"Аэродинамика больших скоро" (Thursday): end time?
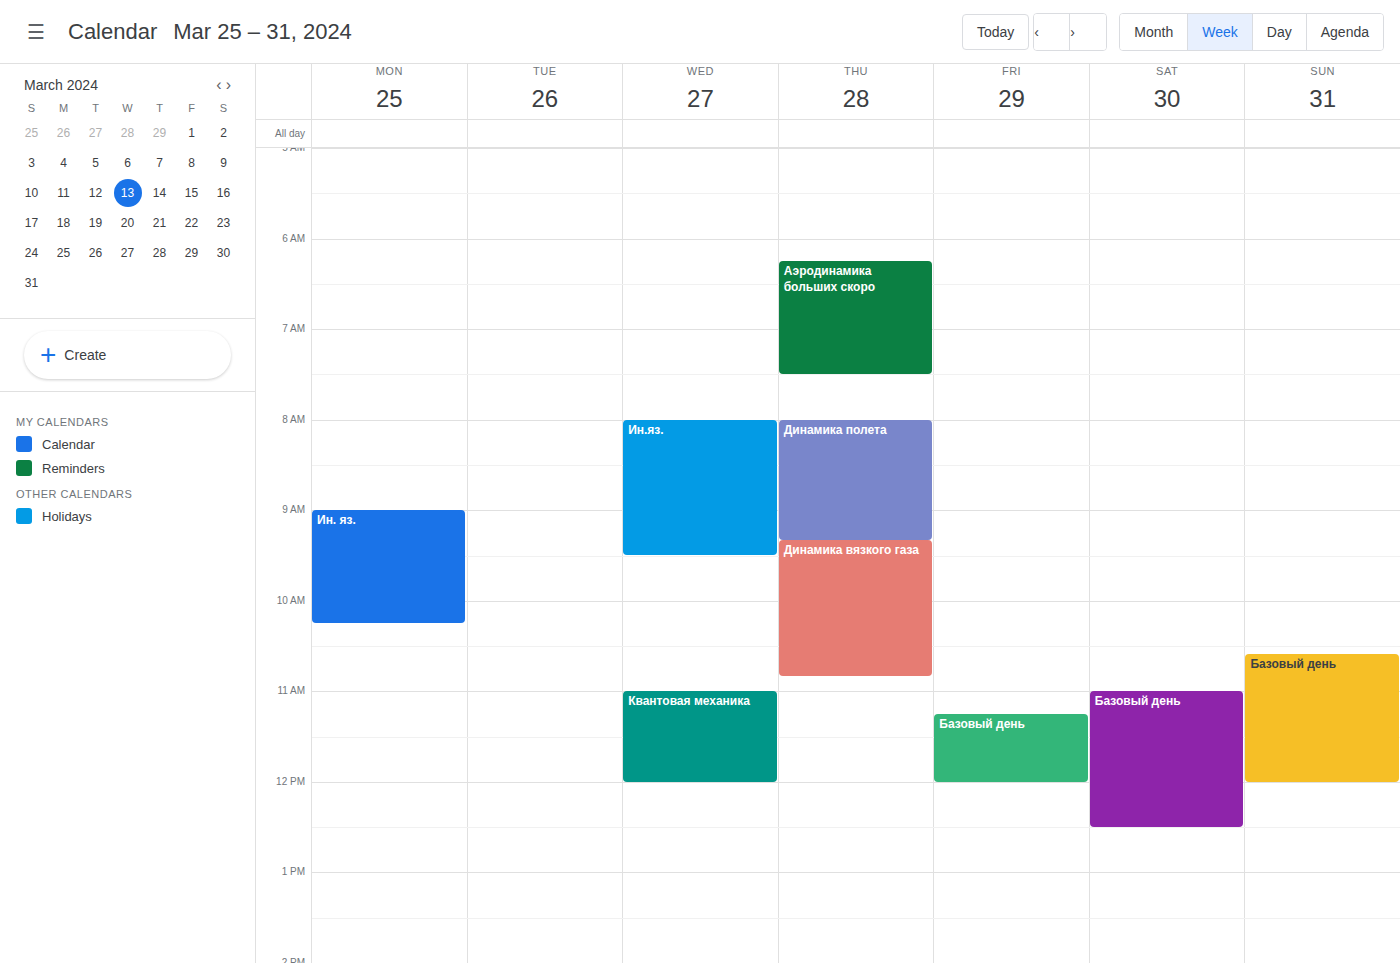
7:30 AM